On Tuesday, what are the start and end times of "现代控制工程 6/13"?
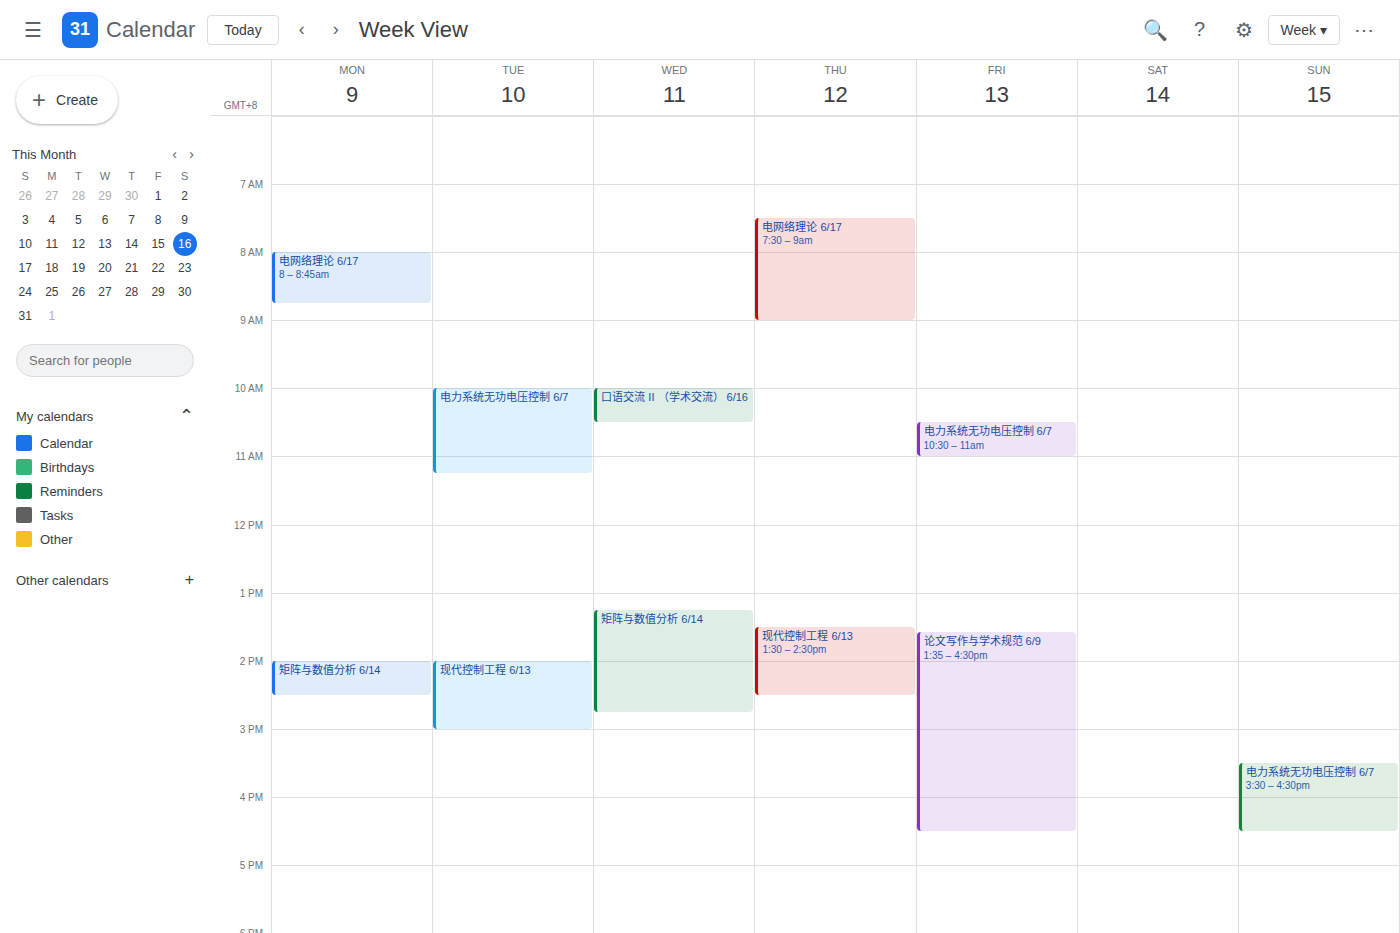
2:00 PM to 3:00 PM